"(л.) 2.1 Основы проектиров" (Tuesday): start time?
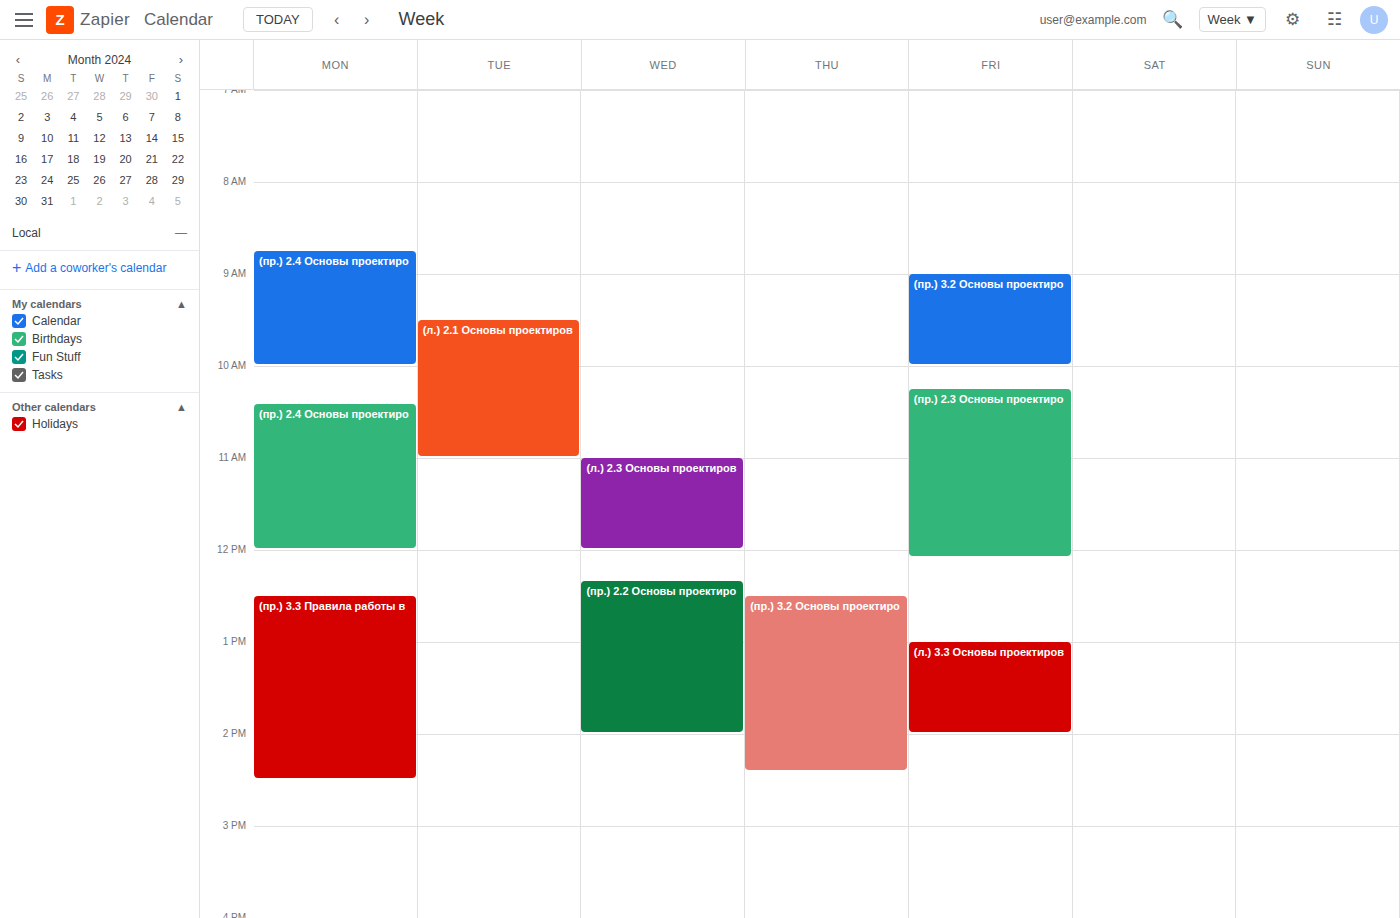
9:30 AM